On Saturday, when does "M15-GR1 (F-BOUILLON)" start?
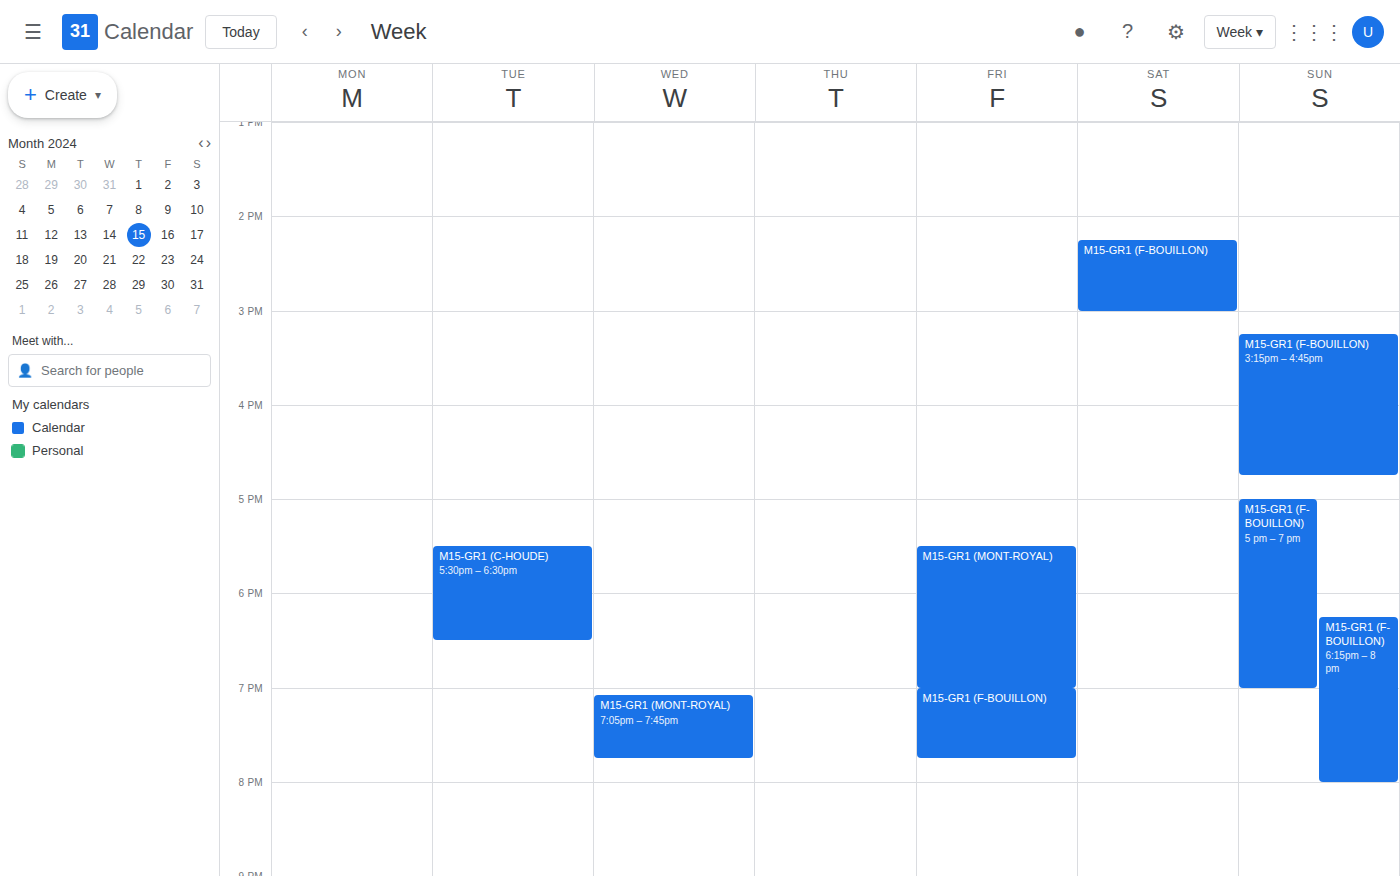
2:15 PM